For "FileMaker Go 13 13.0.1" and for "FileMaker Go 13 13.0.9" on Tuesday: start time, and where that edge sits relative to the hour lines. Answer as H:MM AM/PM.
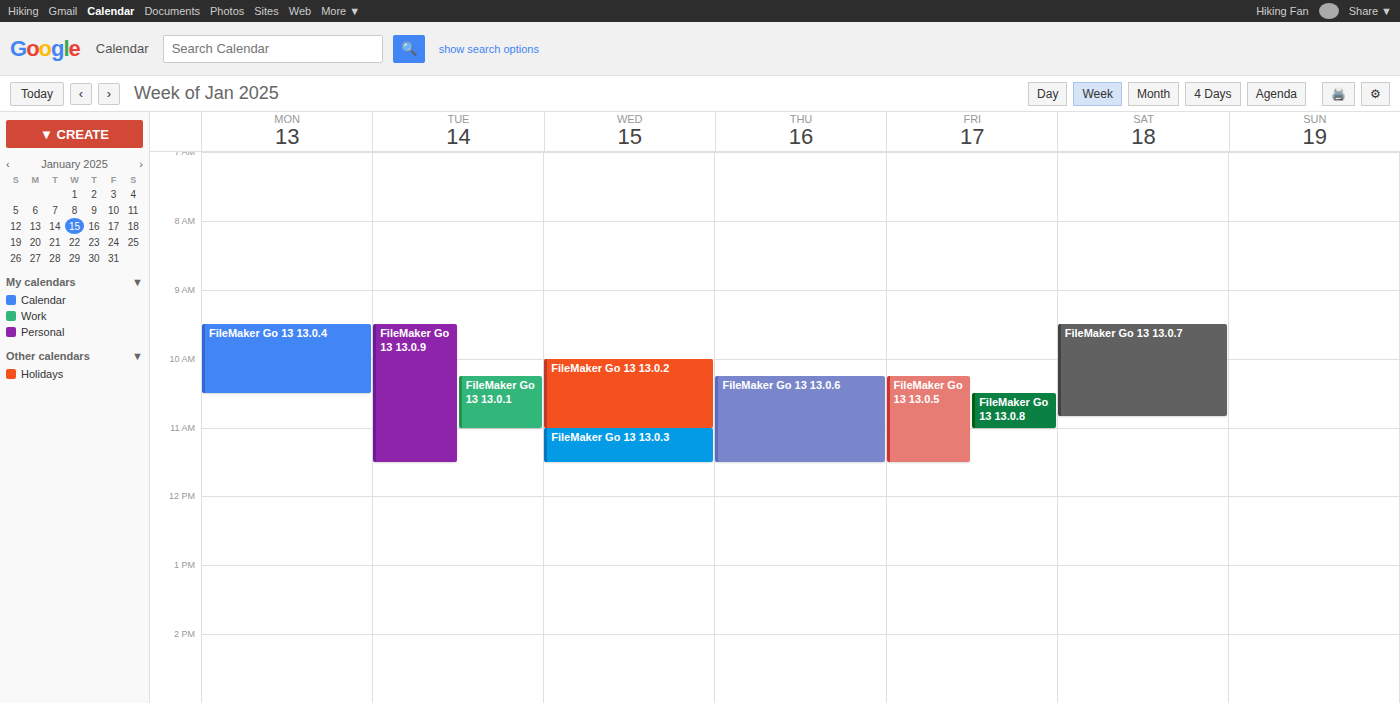
"FileMaker Go 13 13.0.1": 10:15 AM, neither: a quarter of the way from the 10 AM line to the 11 AM line. "FileMaker Go 13 13.0.9": 9:30 AM, halfway between the 9 AM and 10 AM lines.